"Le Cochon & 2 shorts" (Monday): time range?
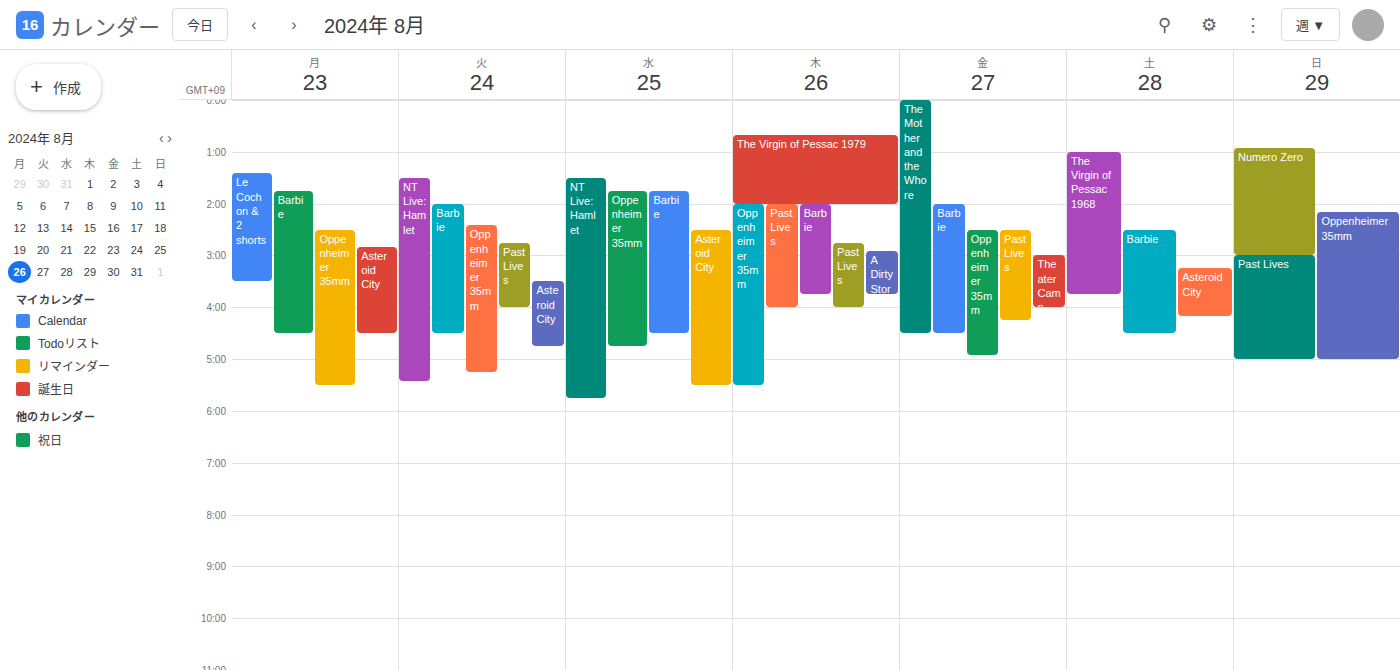
01:25 to 03:30